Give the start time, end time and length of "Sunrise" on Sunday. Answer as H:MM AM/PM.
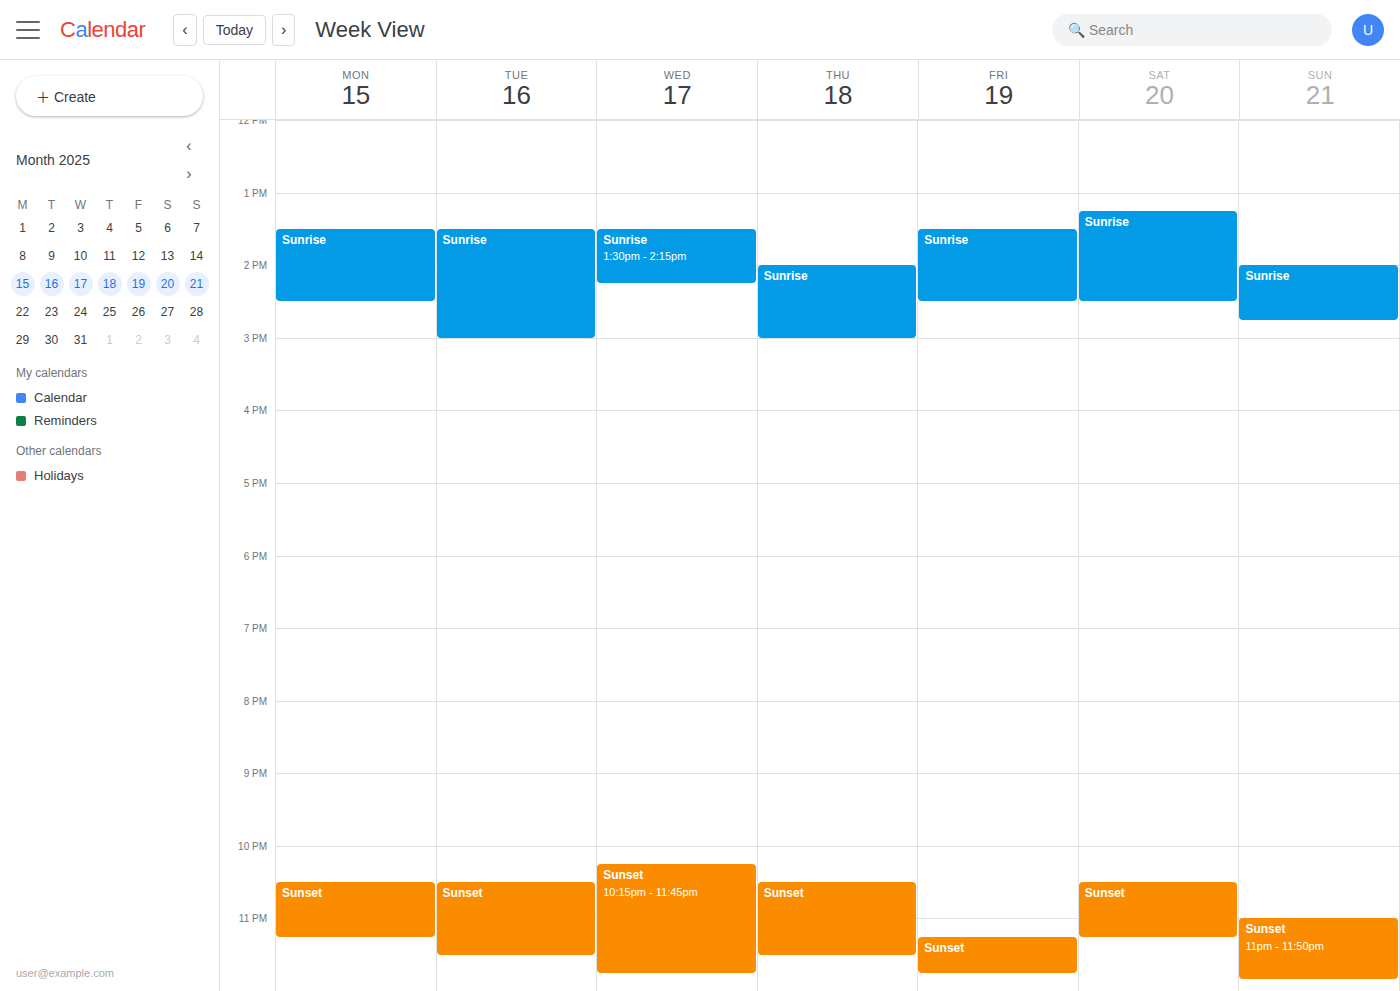
2:00 PM to 2:45 PM, 45 minutes